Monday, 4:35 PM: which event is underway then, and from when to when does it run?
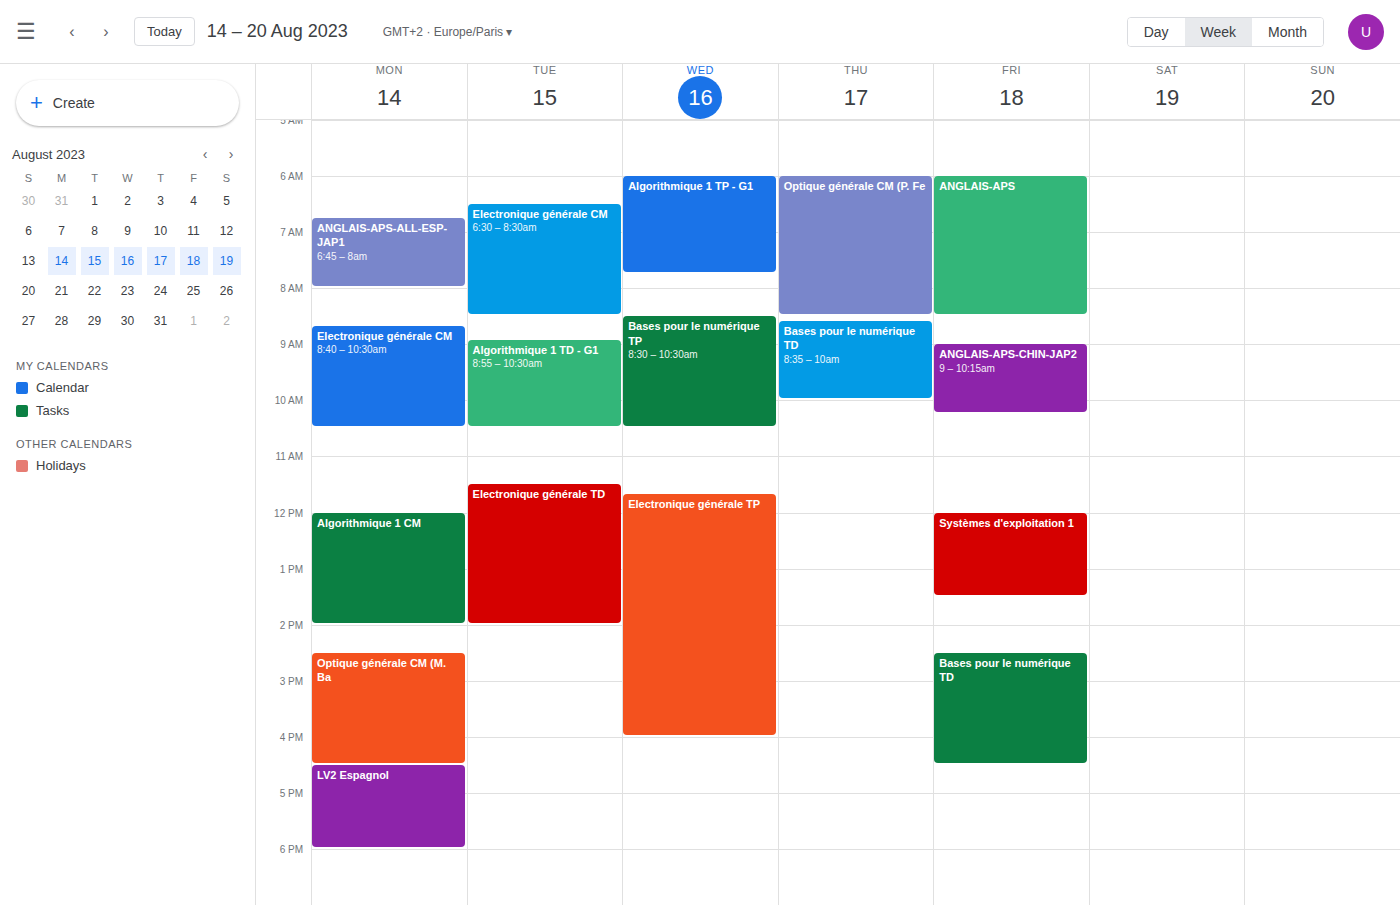
"LV2 Espagnol", 4:30 PM to 6:00 PM